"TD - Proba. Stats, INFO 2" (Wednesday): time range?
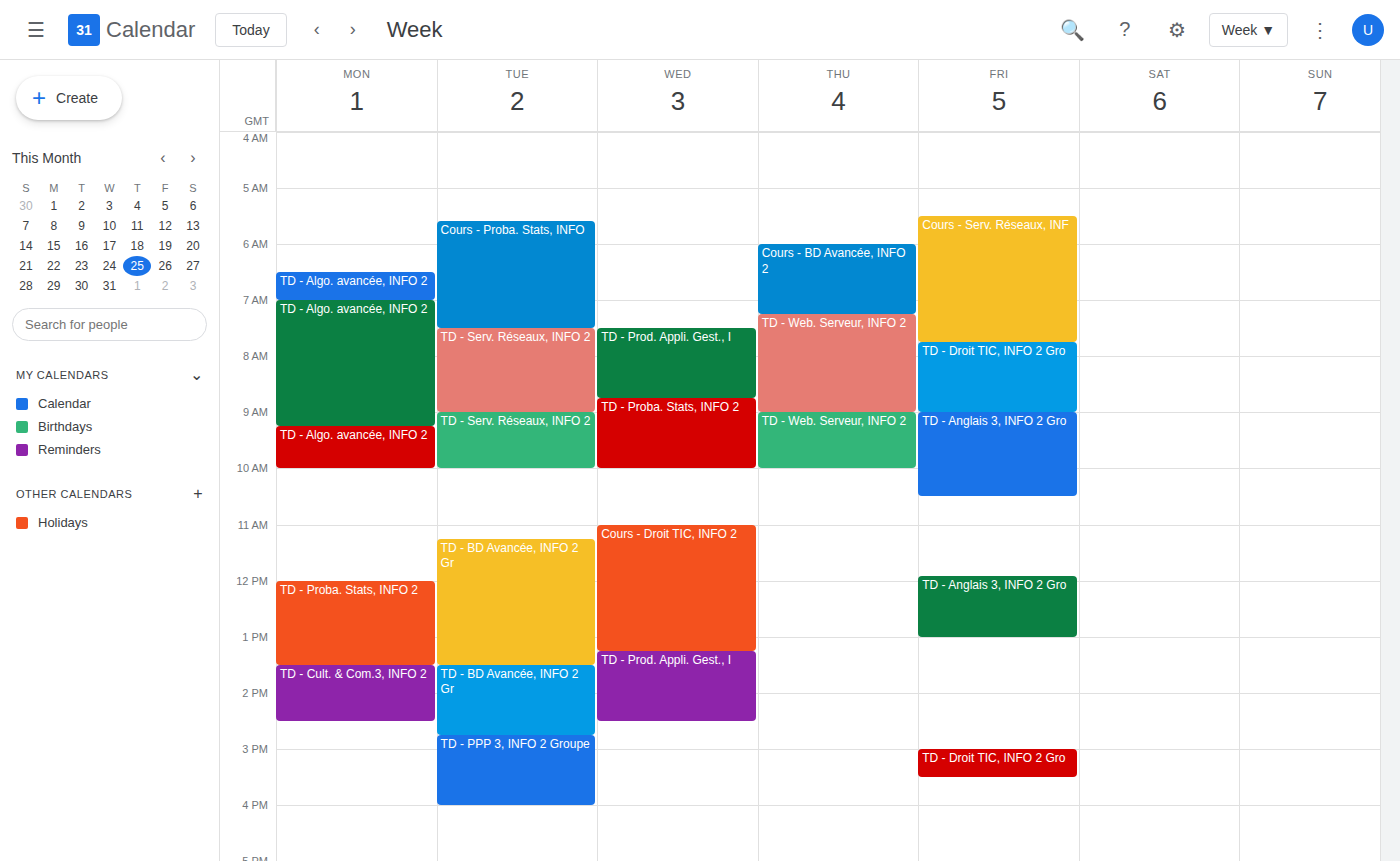
8:45 AM to 10:00 AM